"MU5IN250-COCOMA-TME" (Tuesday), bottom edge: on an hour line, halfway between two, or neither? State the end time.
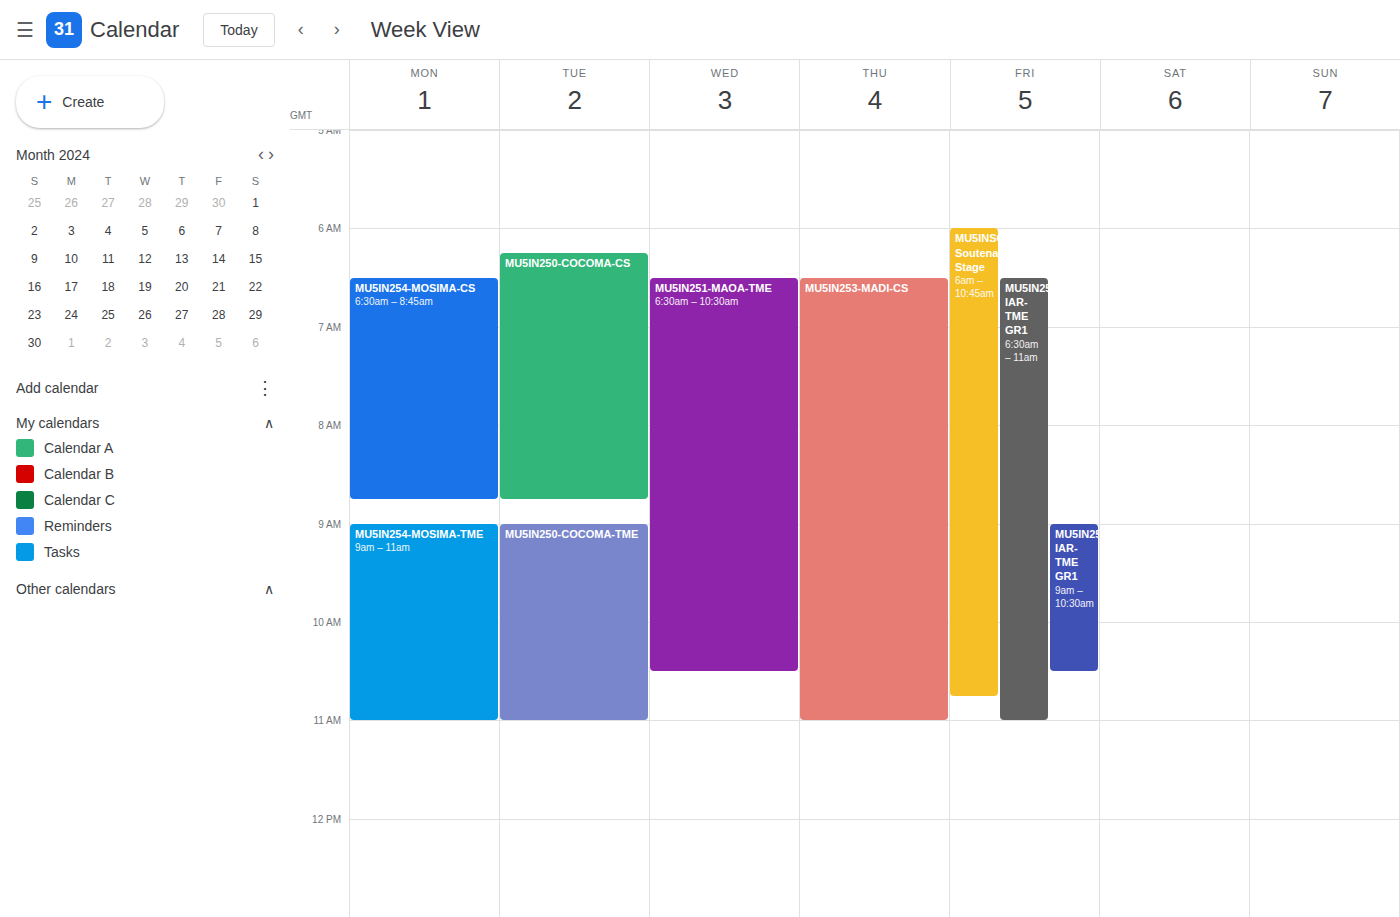
11:00 AM -- exactly on the 11 AM line.